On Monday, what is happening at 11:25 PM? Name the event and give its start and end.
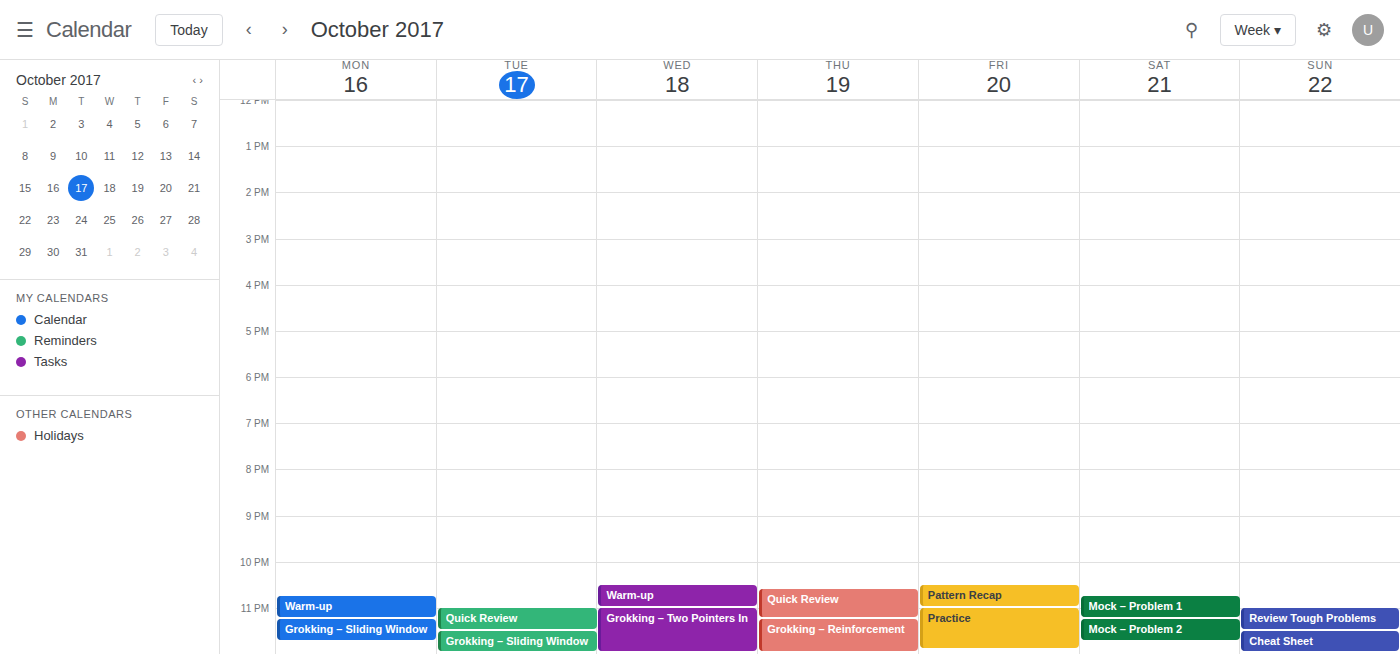
"Grokking – Sliding Window", 11:15 PM to 11:45 PM